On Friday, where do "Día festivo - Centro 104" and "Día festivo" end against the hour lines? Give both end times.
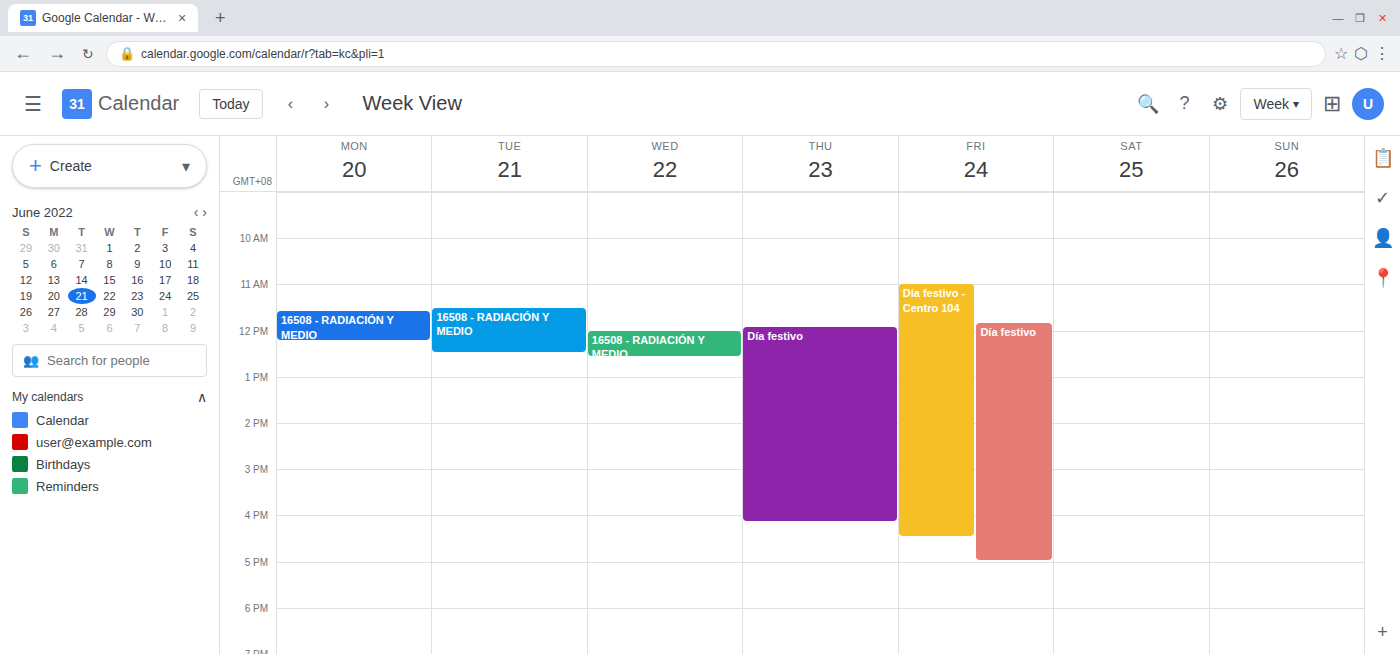
"Día festivo - Centro 104": 4:30 PM, halfway between the 4 PM and 5 PM lines. "Día festivo": 5:00 PM, exactly on the 5 PM line.